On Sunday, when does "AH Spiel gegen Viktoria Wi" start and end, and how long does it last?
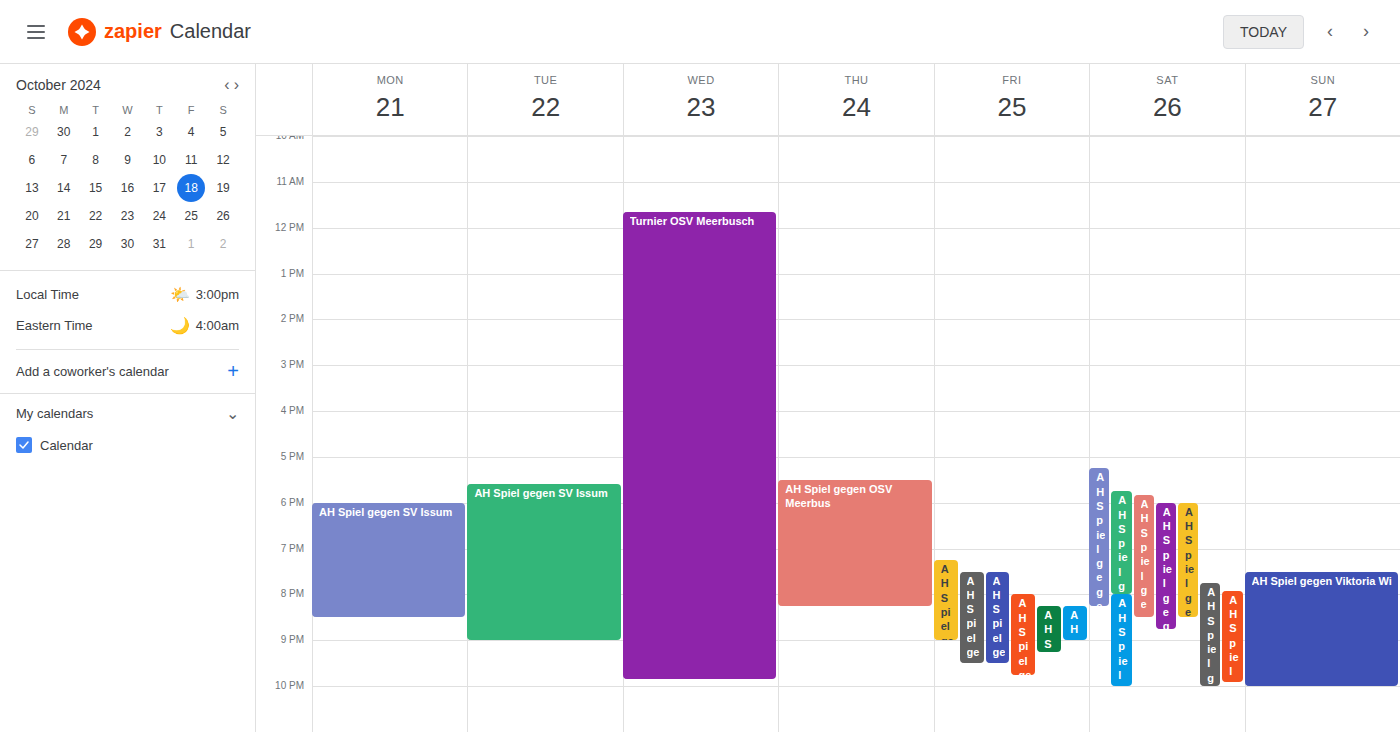
7:30 PM to 10:00 PM, 2 hours 30 minutes